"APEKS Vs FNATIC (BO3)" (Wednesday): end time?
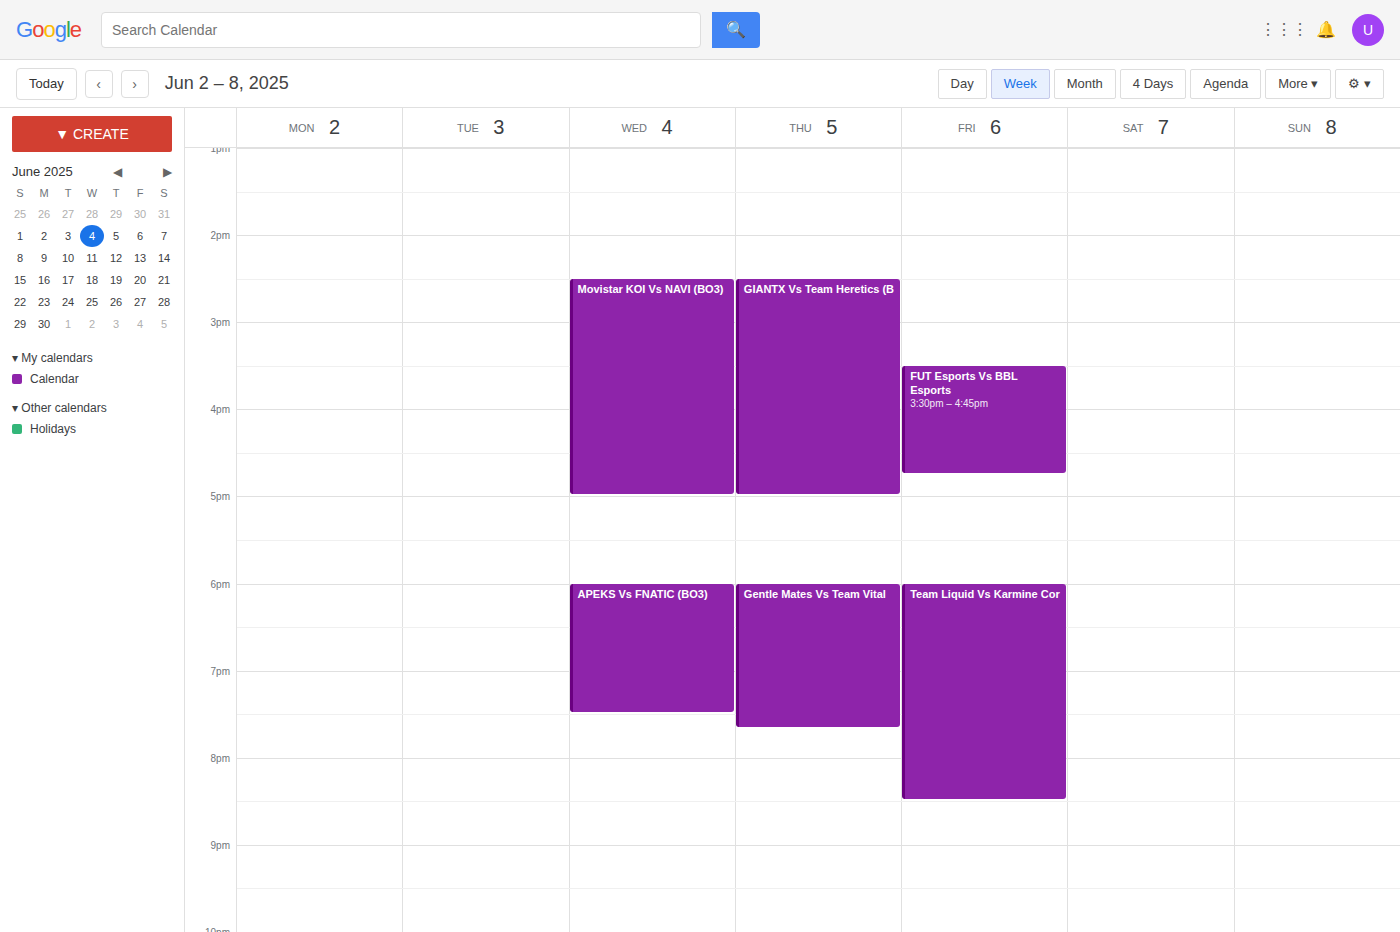
7:30 PM